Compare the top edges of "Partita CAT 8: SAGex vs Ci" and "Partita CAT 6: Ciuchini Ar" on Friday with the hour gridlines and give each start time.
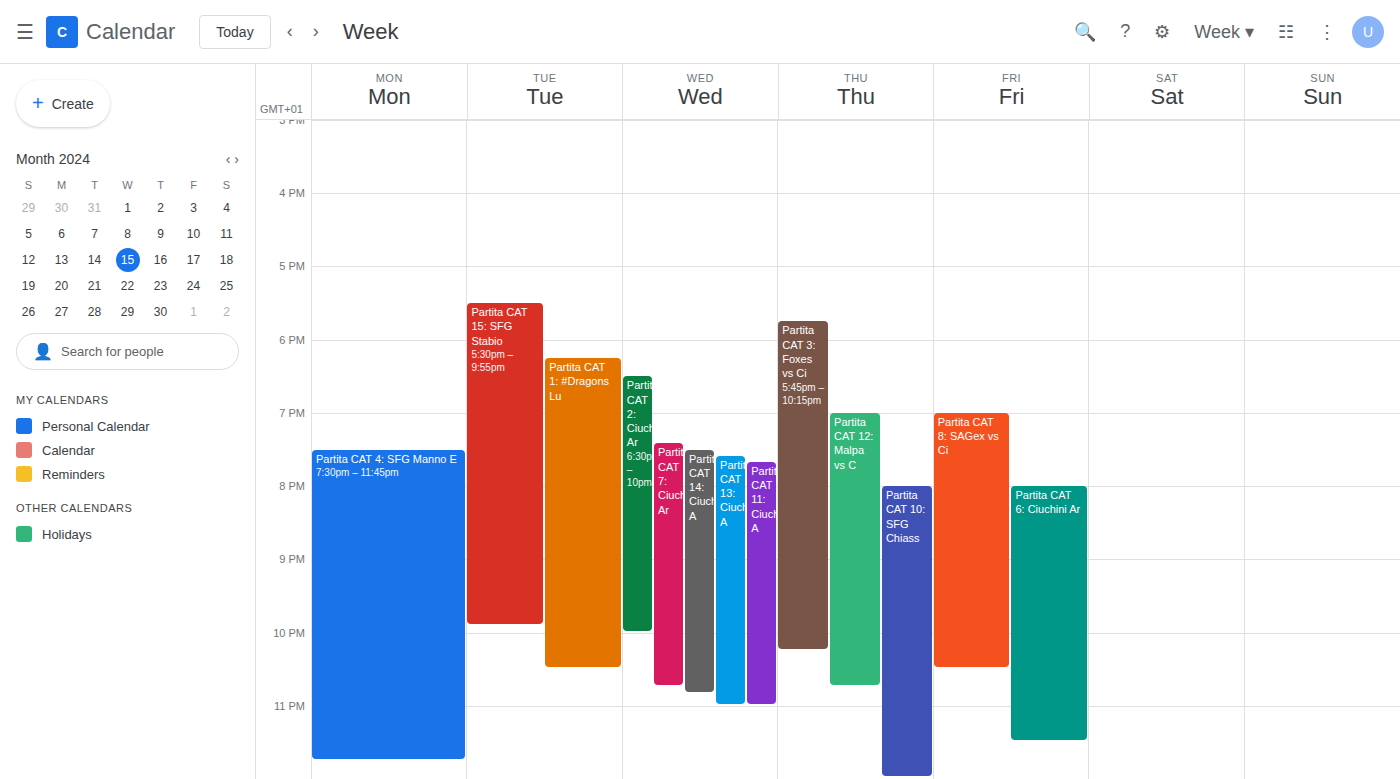
"Partita CAT 8: SAGex vs Ci": 7:00 PM, exactly on the 7 PM line. "Partita CAT 6: Ciuchini Ar": 8:00 PM, exactly on the 8 PM line.